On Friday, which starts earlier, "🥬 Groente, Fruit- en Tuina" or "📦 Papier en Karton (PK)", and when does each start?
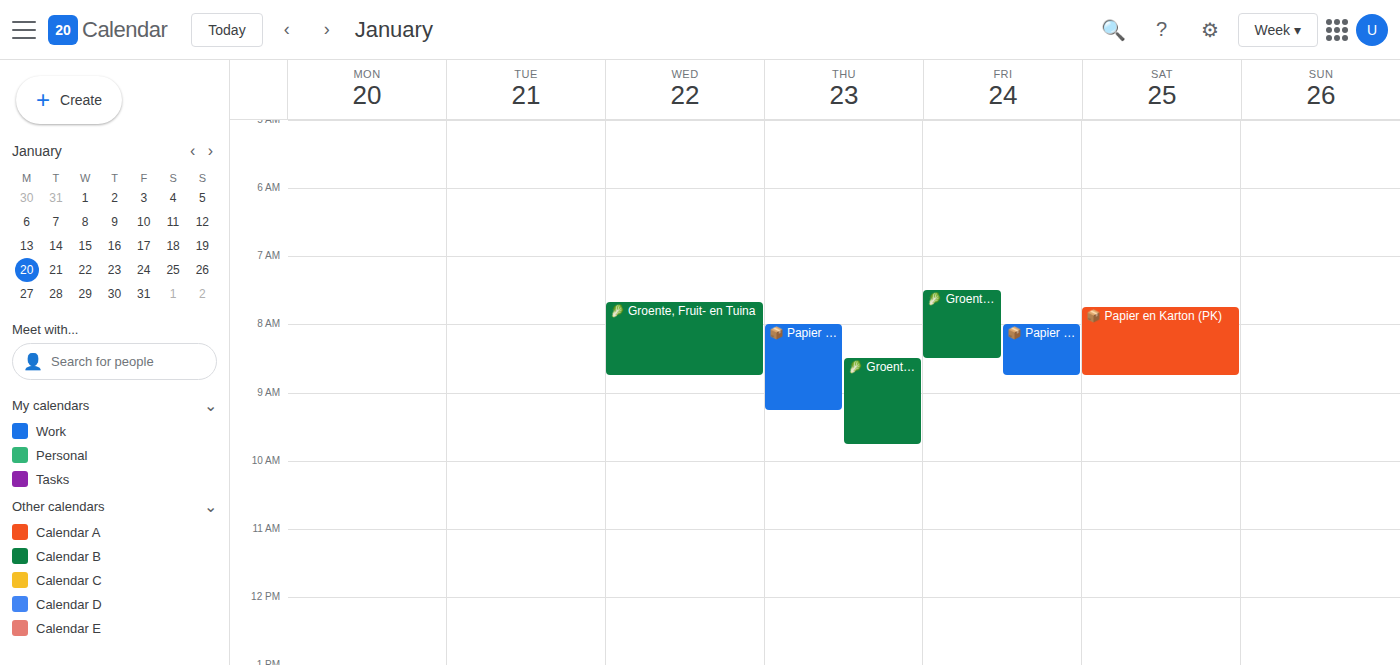
"🥬 Groente, Fruit- en Tuina" 07:30; "📦 Papier en Karton (PK)" 08:00.